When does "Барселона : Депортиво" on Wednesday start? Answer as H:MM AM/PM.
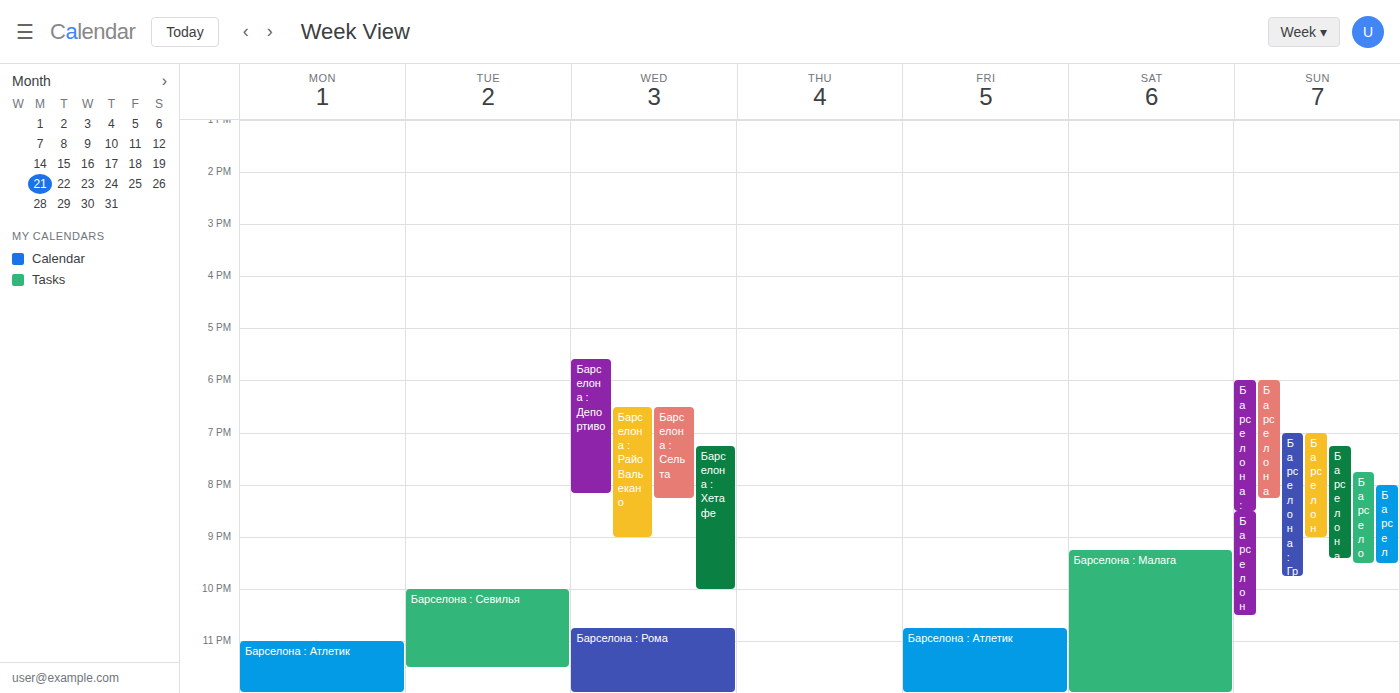
5:35 PM